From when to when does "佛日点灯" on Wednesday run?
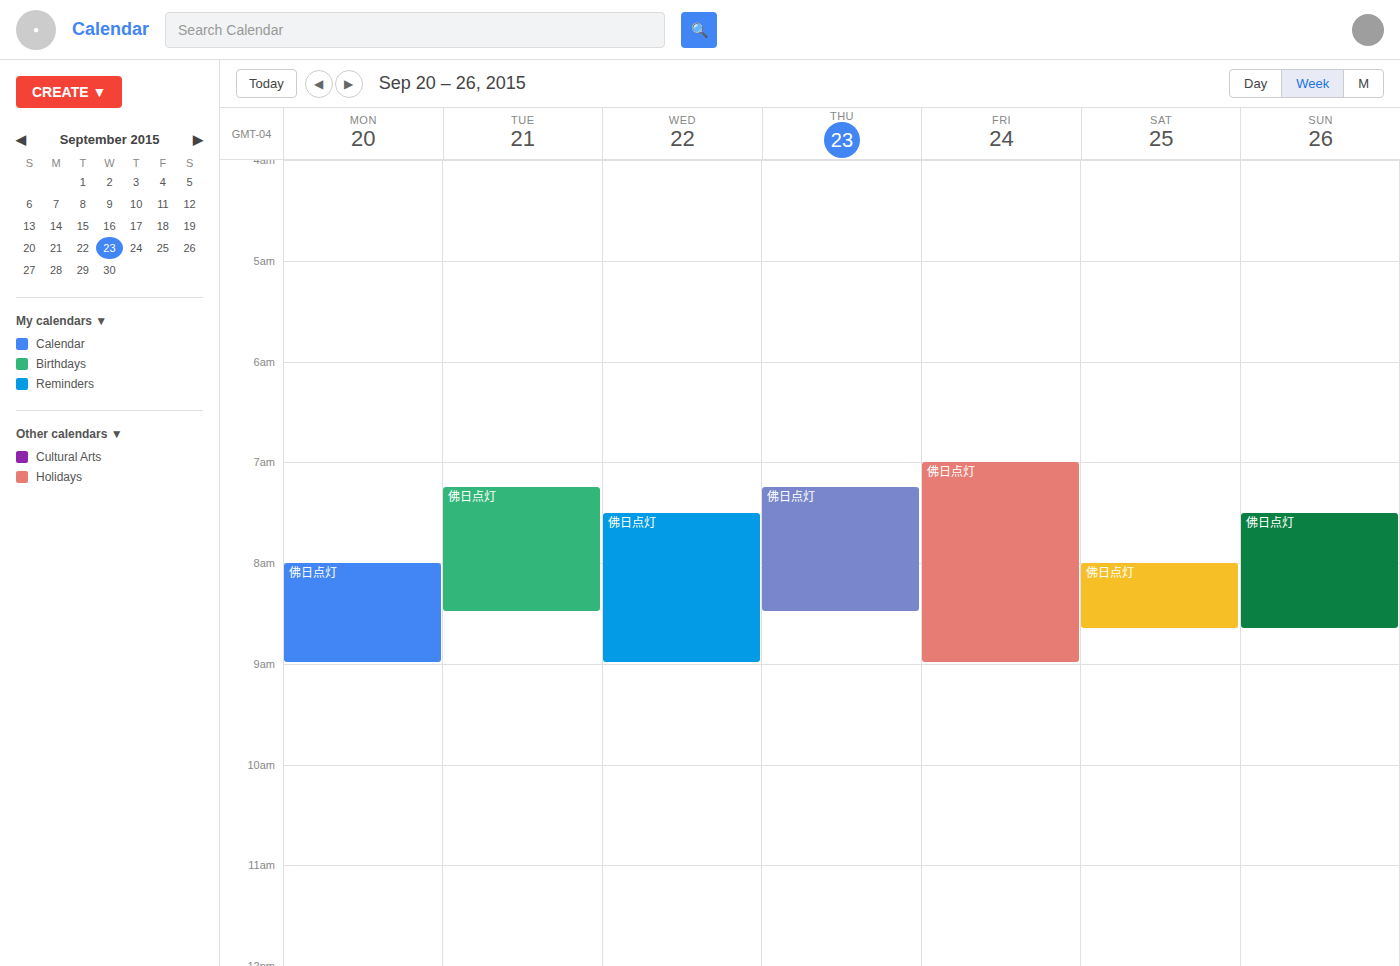
07:30 to 09:00